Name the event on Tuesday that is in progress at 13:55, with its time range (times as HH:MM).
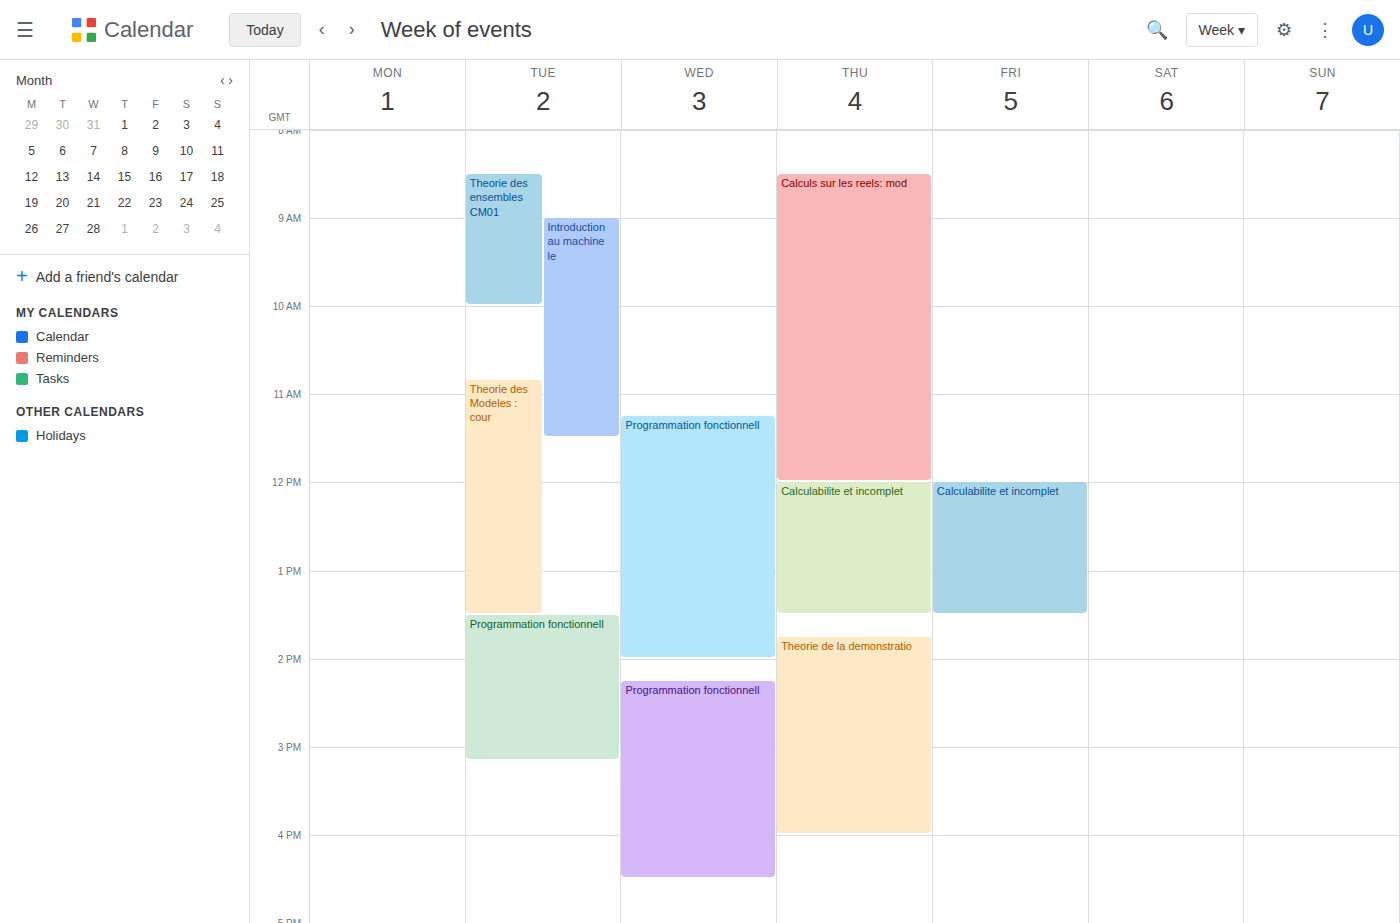
"Programmation fonctionnell", 13:30 to 15:10